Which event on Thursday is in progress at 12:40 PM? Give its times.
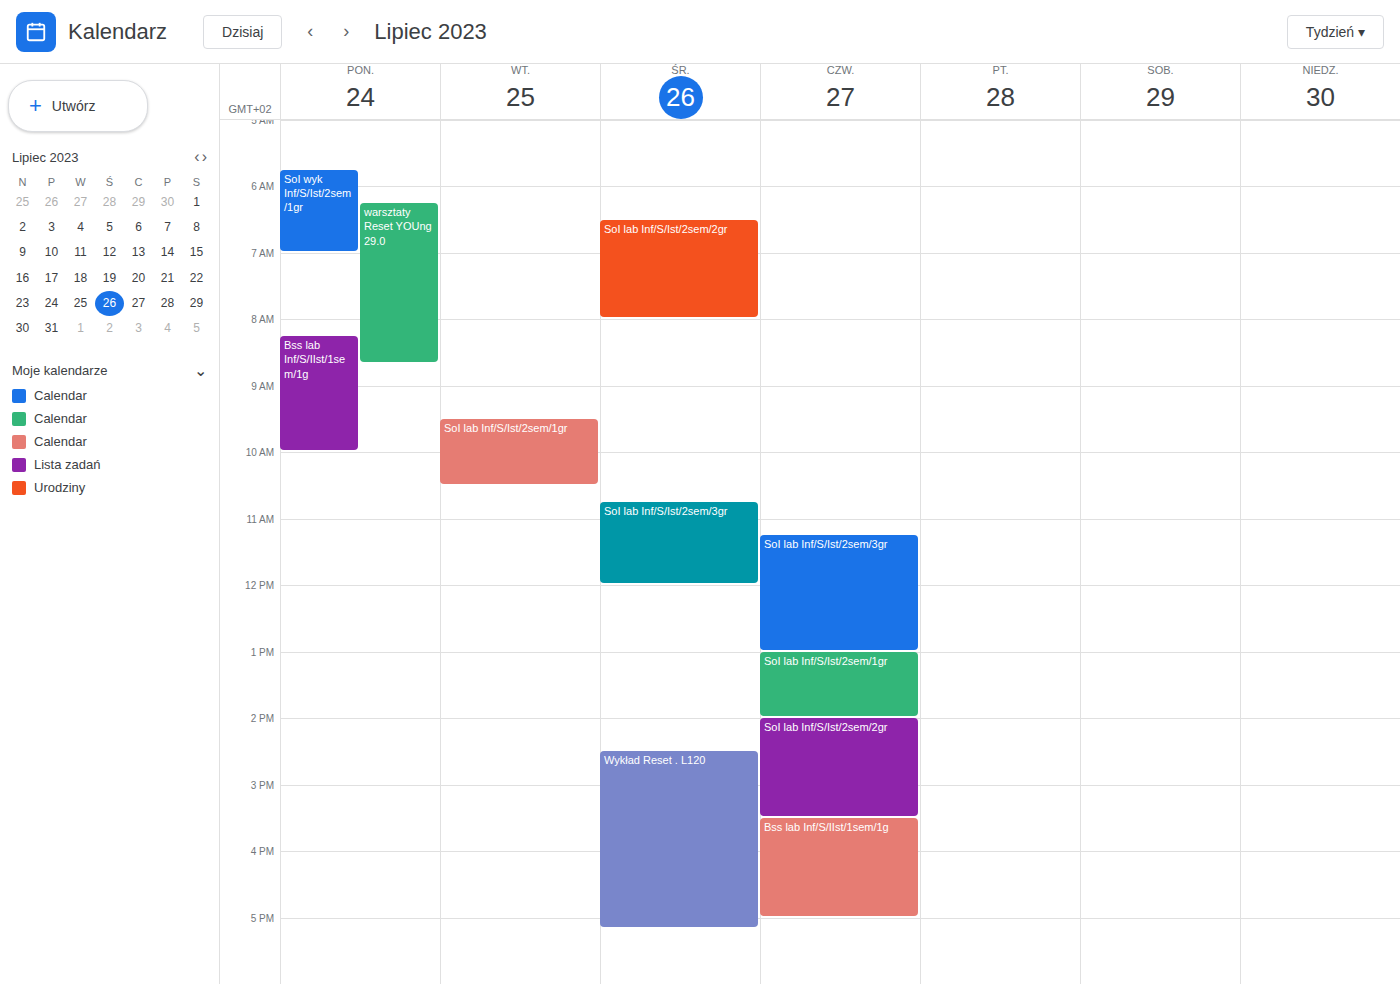
"SoI lab Inf/S/Ist/2sem/3gr", 11:15 AM to 1:00 PM